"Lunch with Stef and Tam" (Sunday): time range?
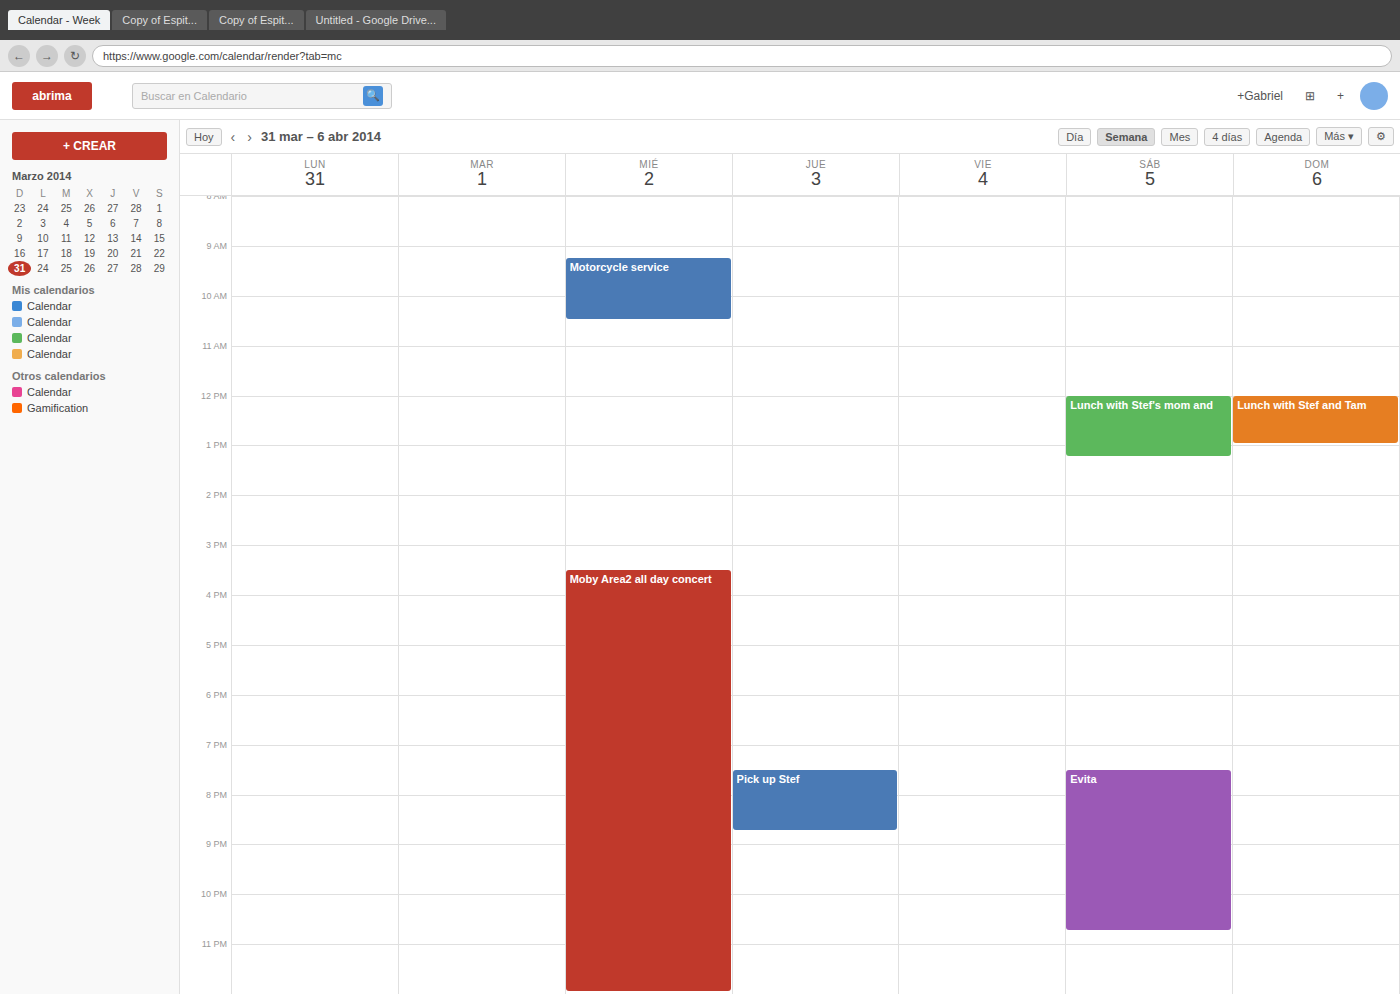
12:00 PM to 1:00 PM